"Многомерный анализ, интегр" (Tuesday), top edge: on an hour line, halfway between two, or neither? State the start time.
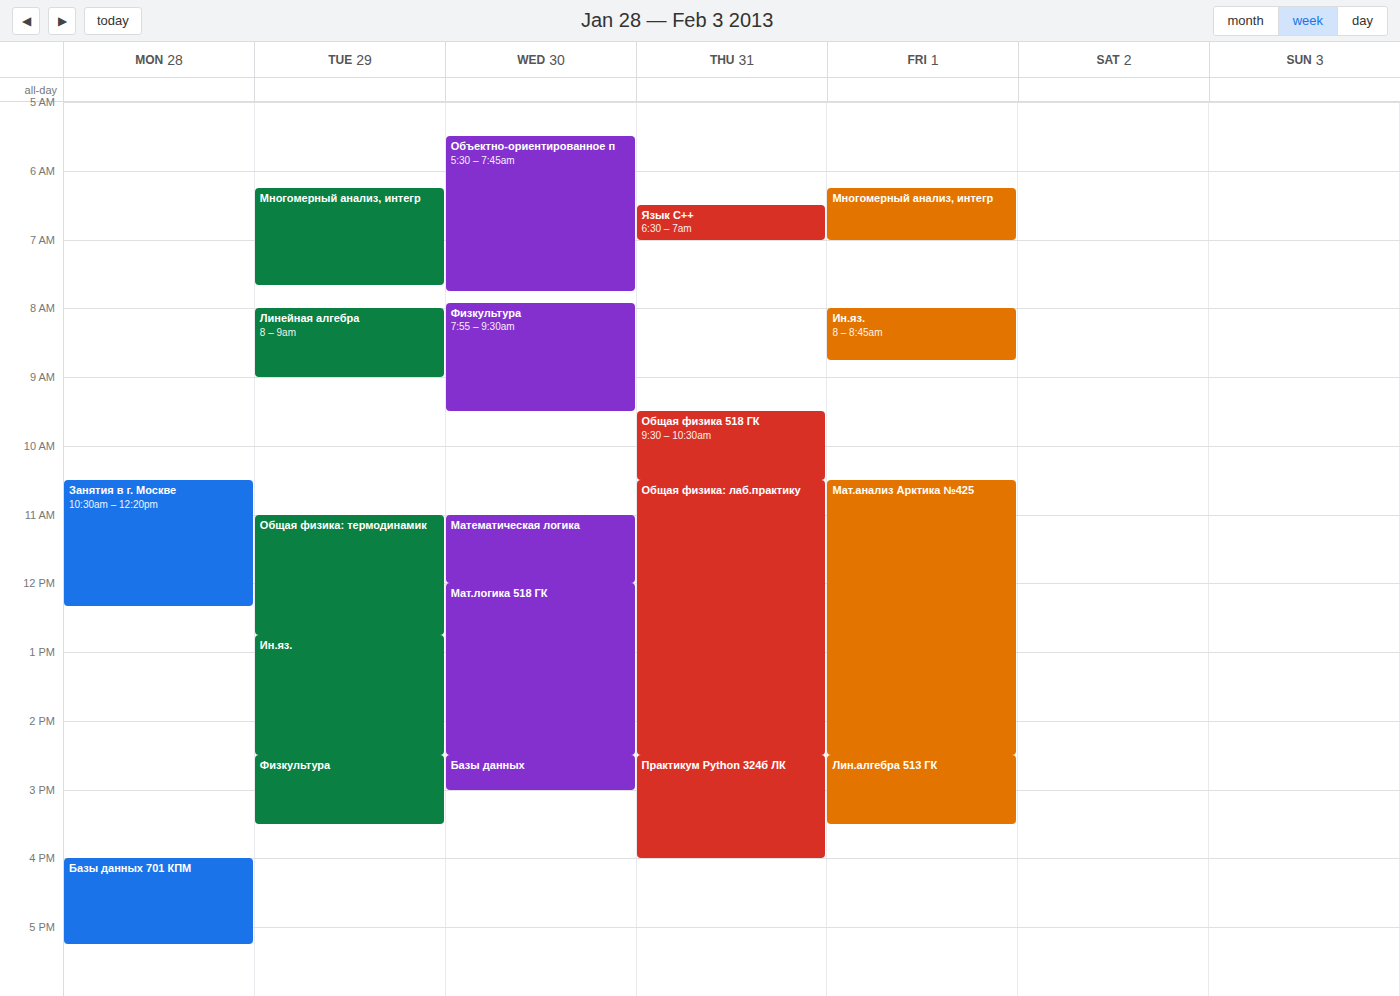
6:15 AM -- neither: a quarter of the way from the 6 AM line to the 7 AM line.